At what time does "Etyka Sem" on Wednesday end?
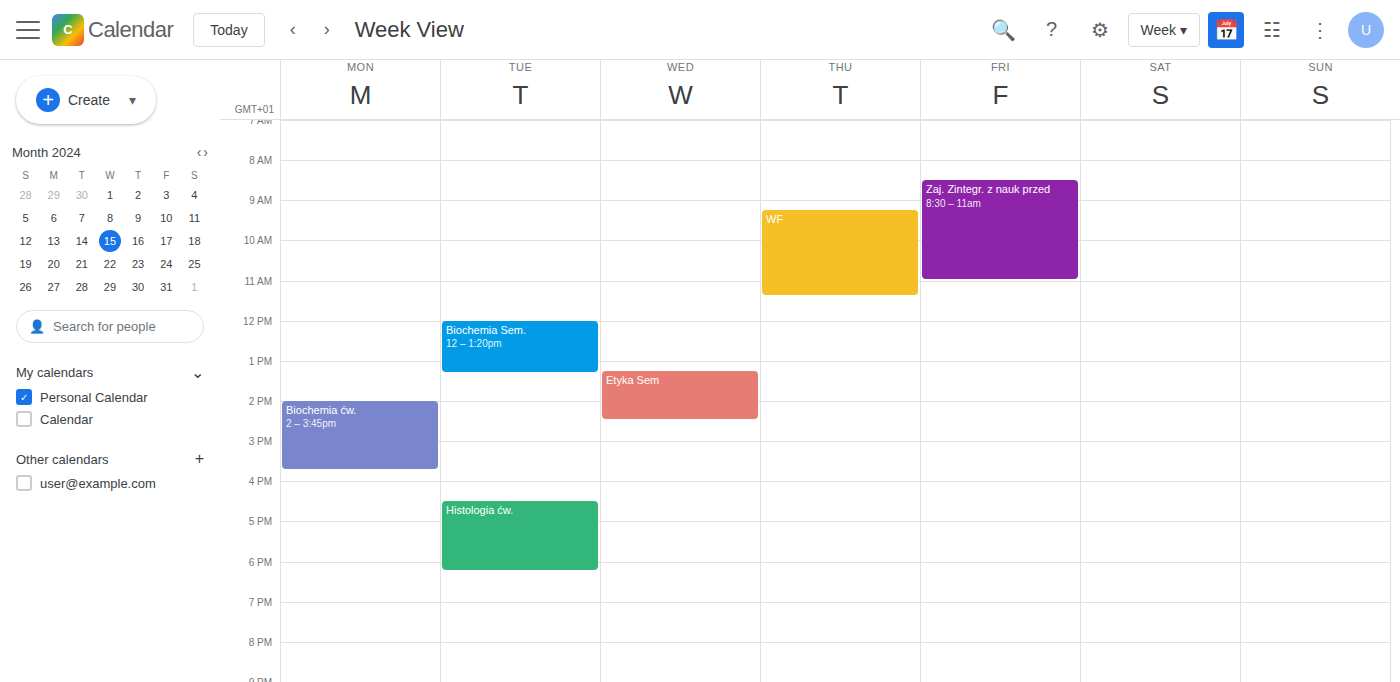
2:30 PM